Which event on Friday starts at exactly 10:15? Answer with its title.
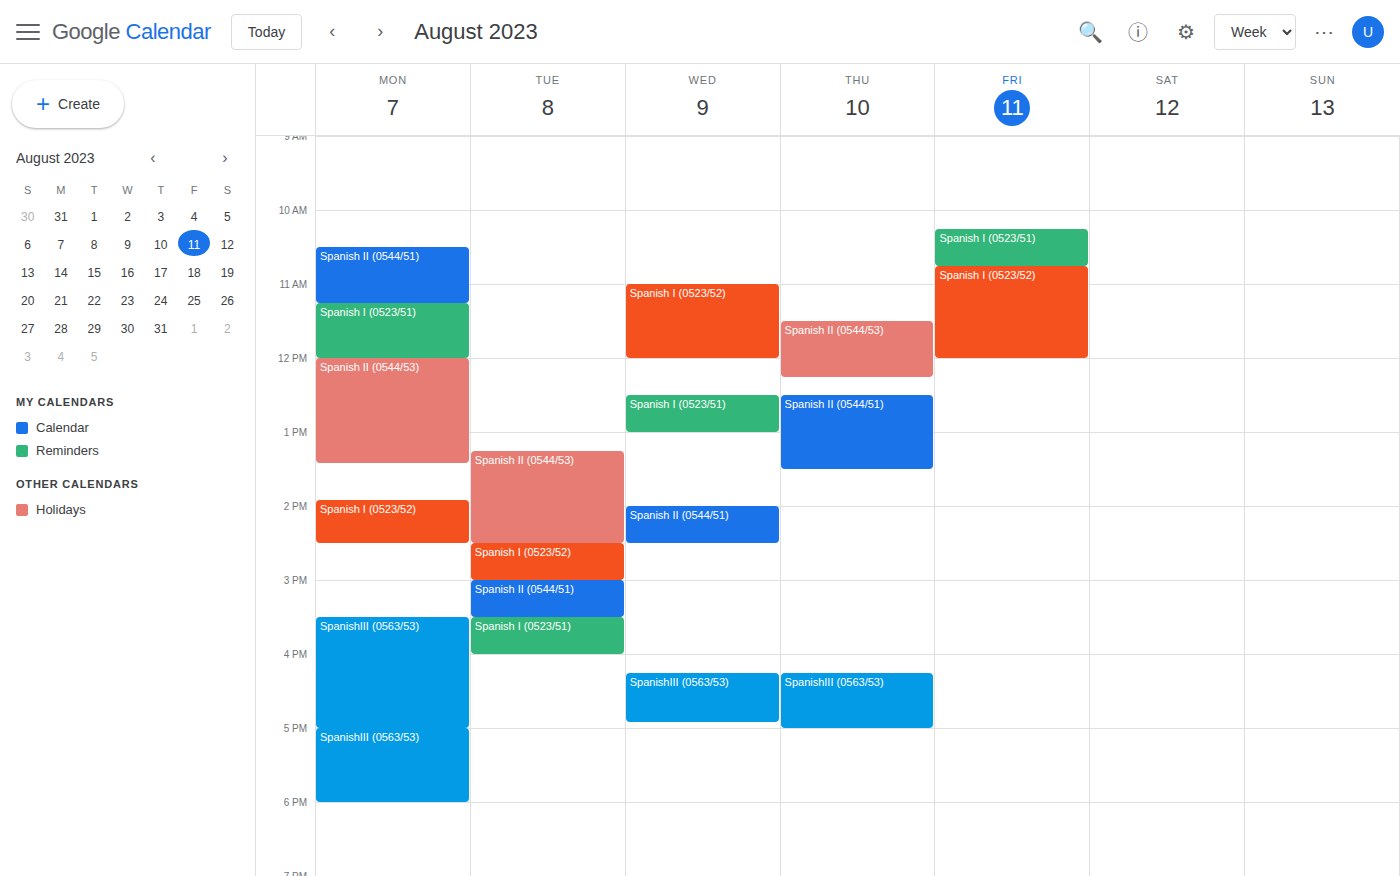
"Spanish I (0523/51)"